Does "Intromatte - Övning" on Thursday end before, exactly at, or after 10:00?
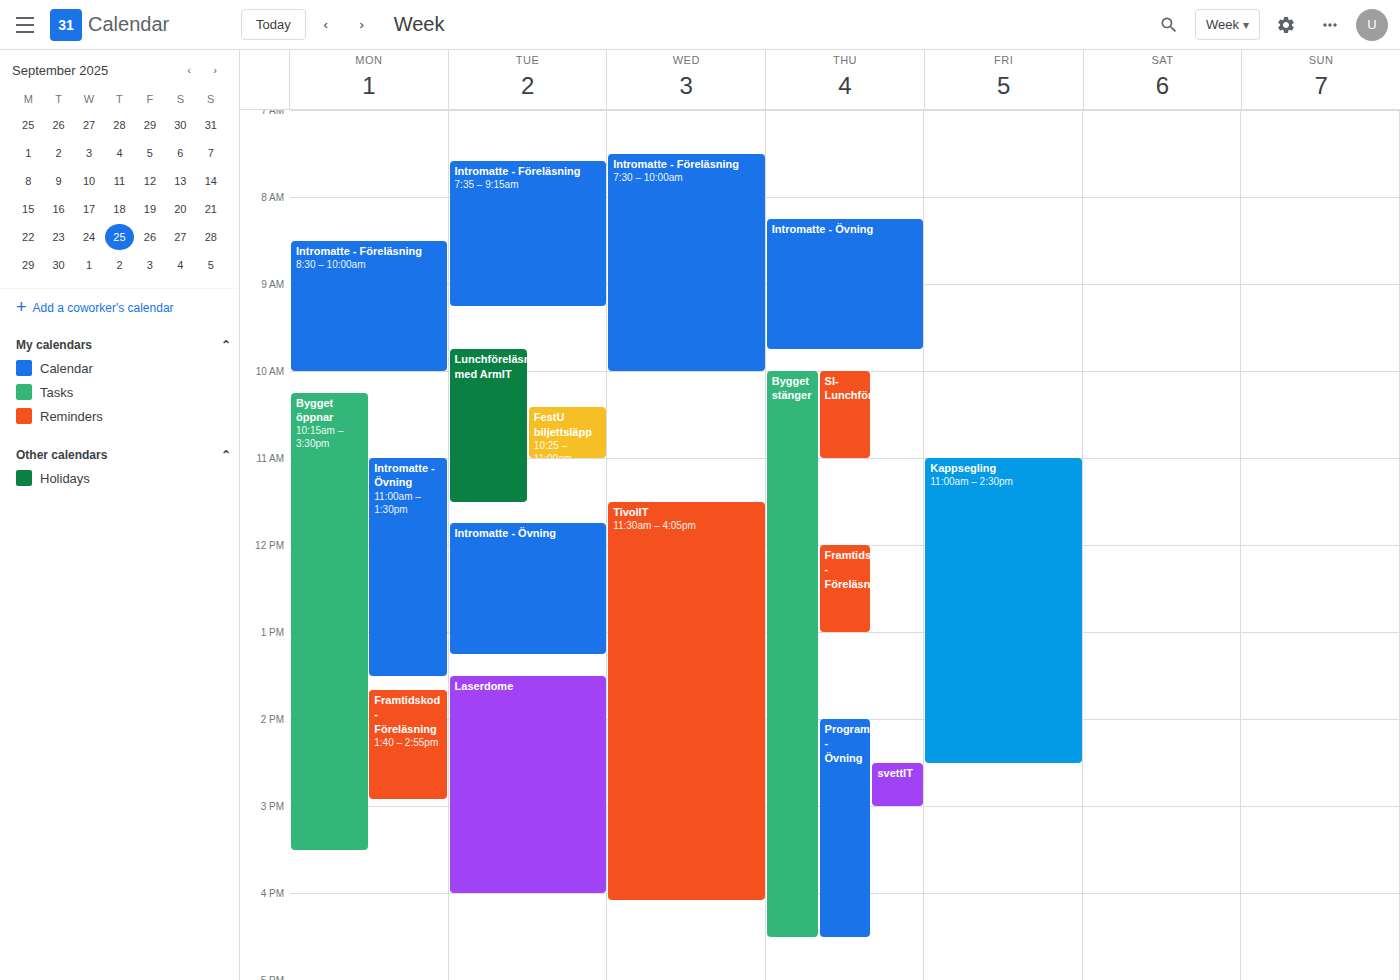
09:45 -- before 10:00, 15 minutes above the 10:00 line.